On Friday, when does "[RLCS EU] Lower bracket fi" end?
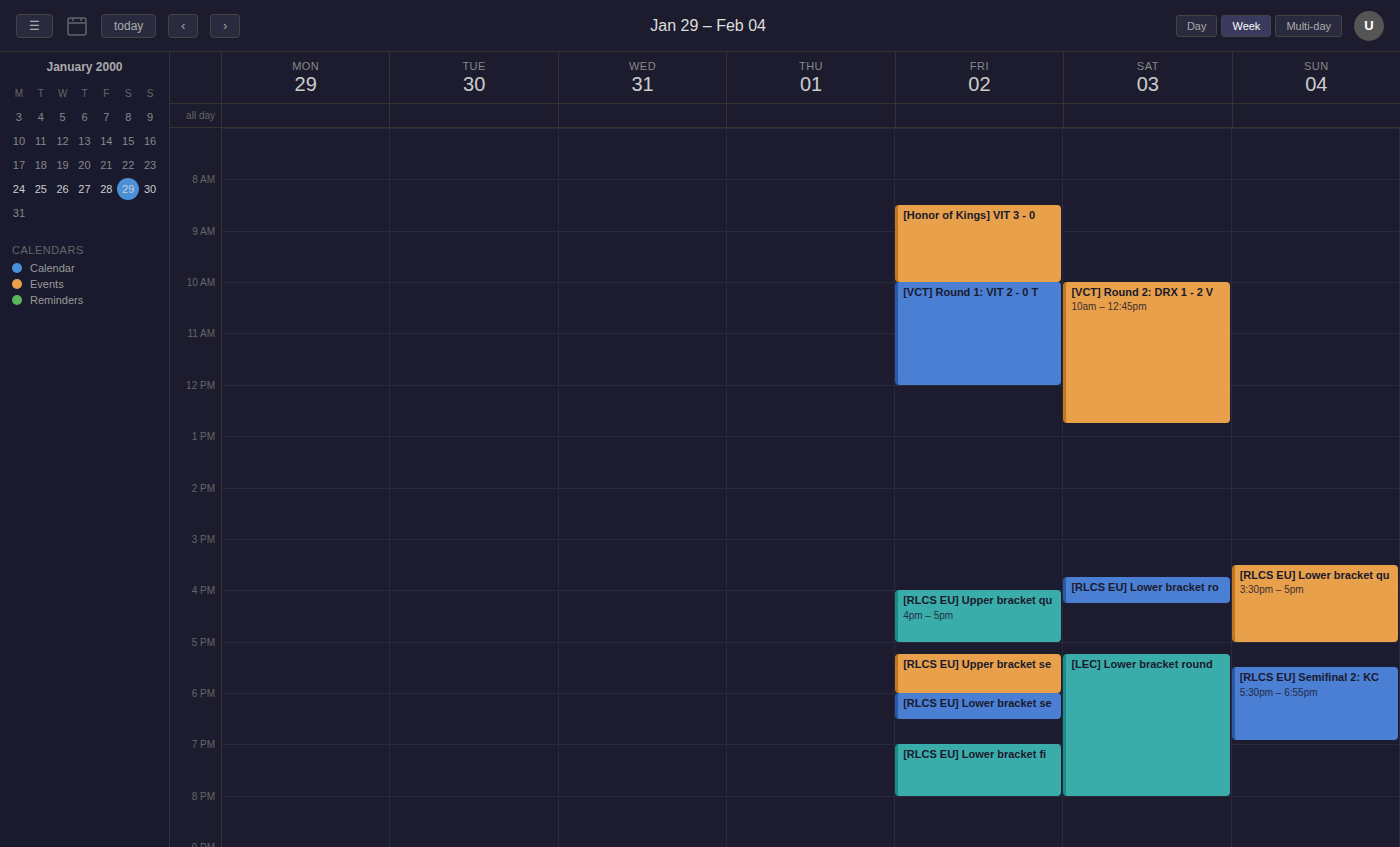
8:00 PM